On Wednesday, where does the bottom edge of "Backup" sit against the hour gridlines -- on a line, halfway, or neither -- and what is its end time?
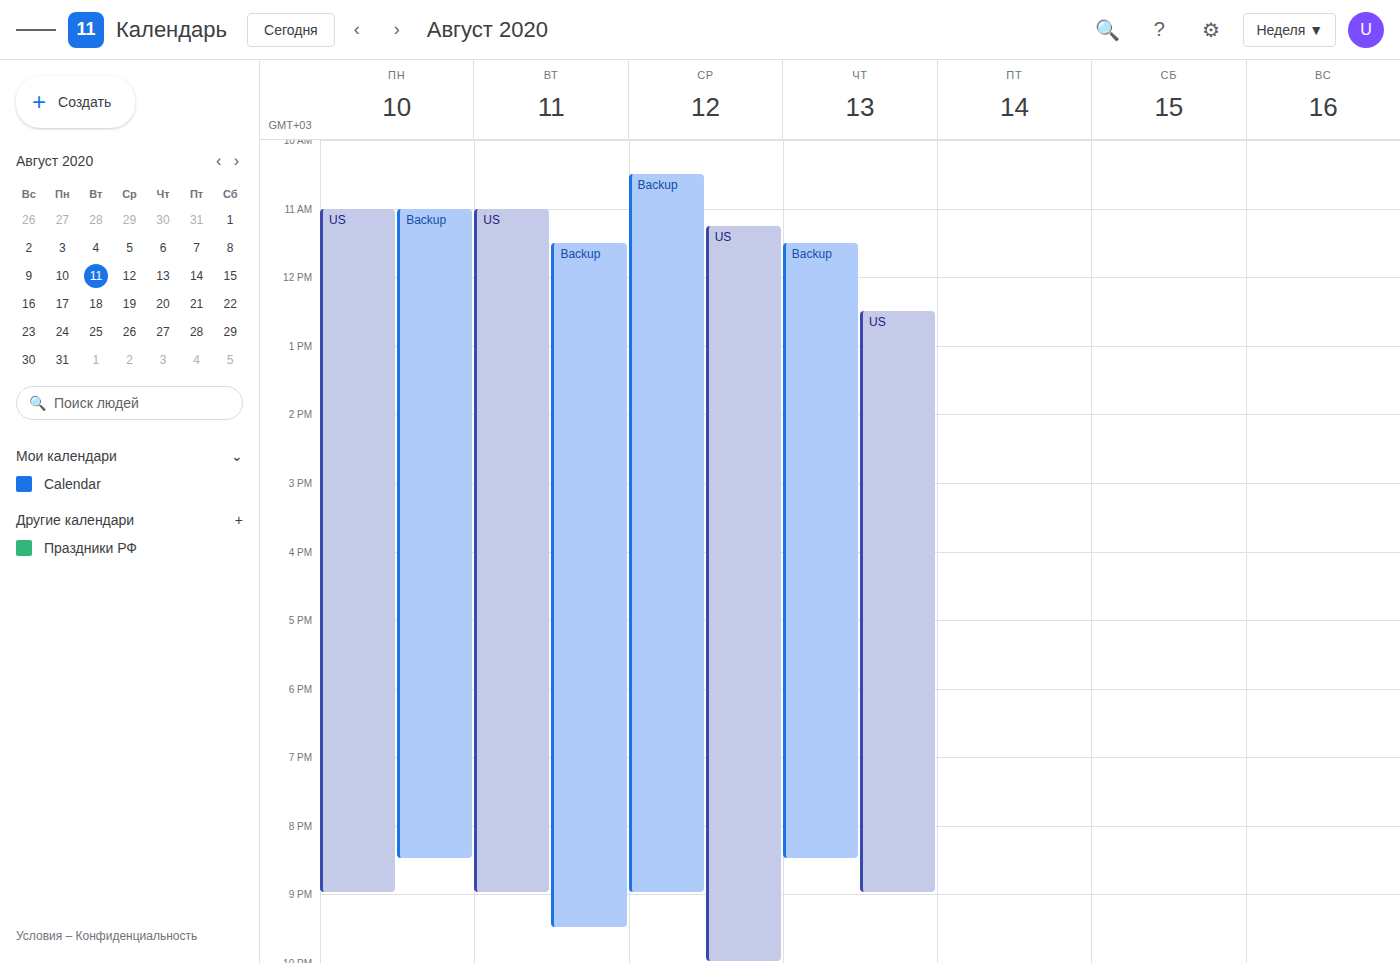
21:00 -- exactly on the 21:00 line.